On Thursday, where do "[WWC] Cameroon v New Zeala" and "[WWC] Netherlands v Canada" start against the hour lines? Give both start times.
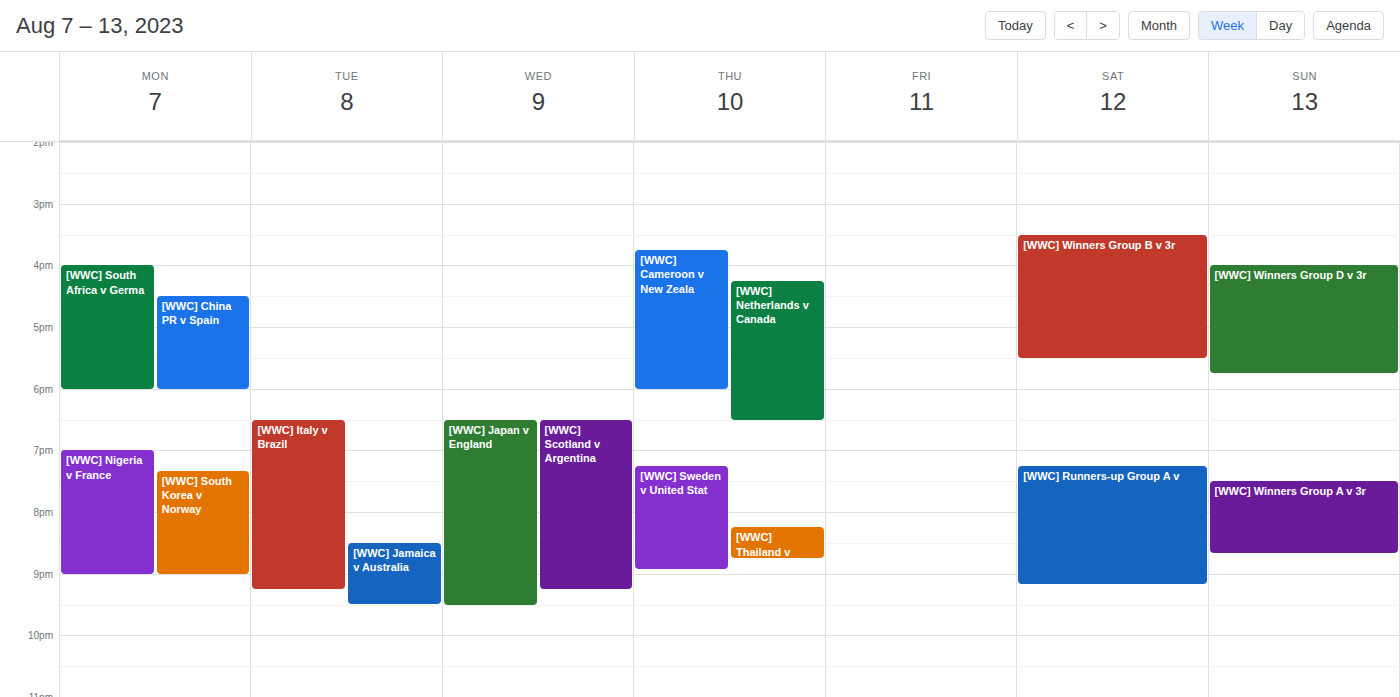
"[WWC] Cameroon v New Zeala": 3:45 PM, neither: three quarters of the way from the 3 PM line to the 4 PM line. "[WWC] Netherlands v Canada": 4:15 PM, neither: a quarter of the way from the 4 PM line to the 5 PM line.